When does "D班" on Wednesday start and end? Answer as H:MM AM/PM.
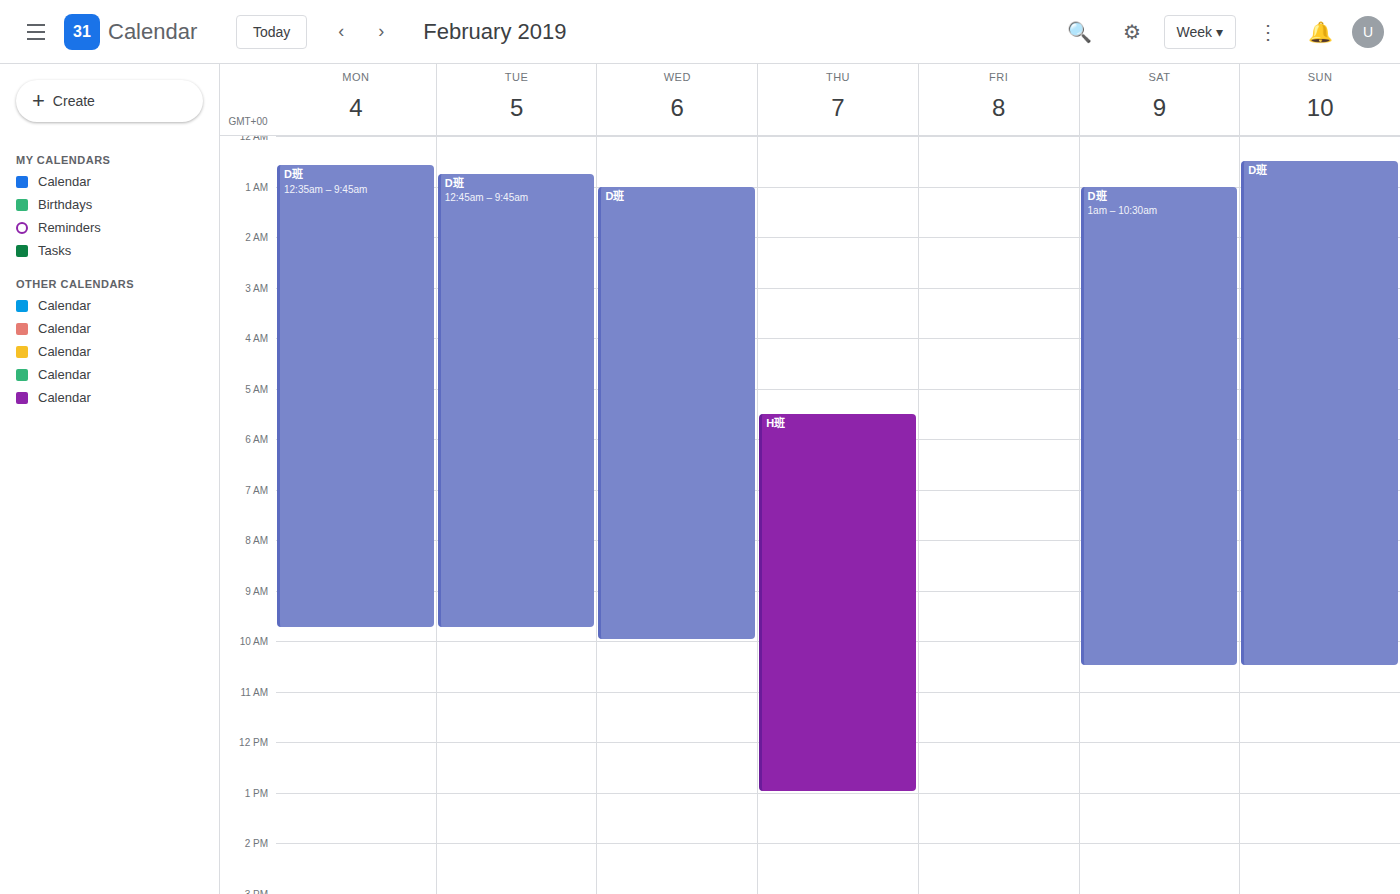
1:00 AM to 10:00 AM